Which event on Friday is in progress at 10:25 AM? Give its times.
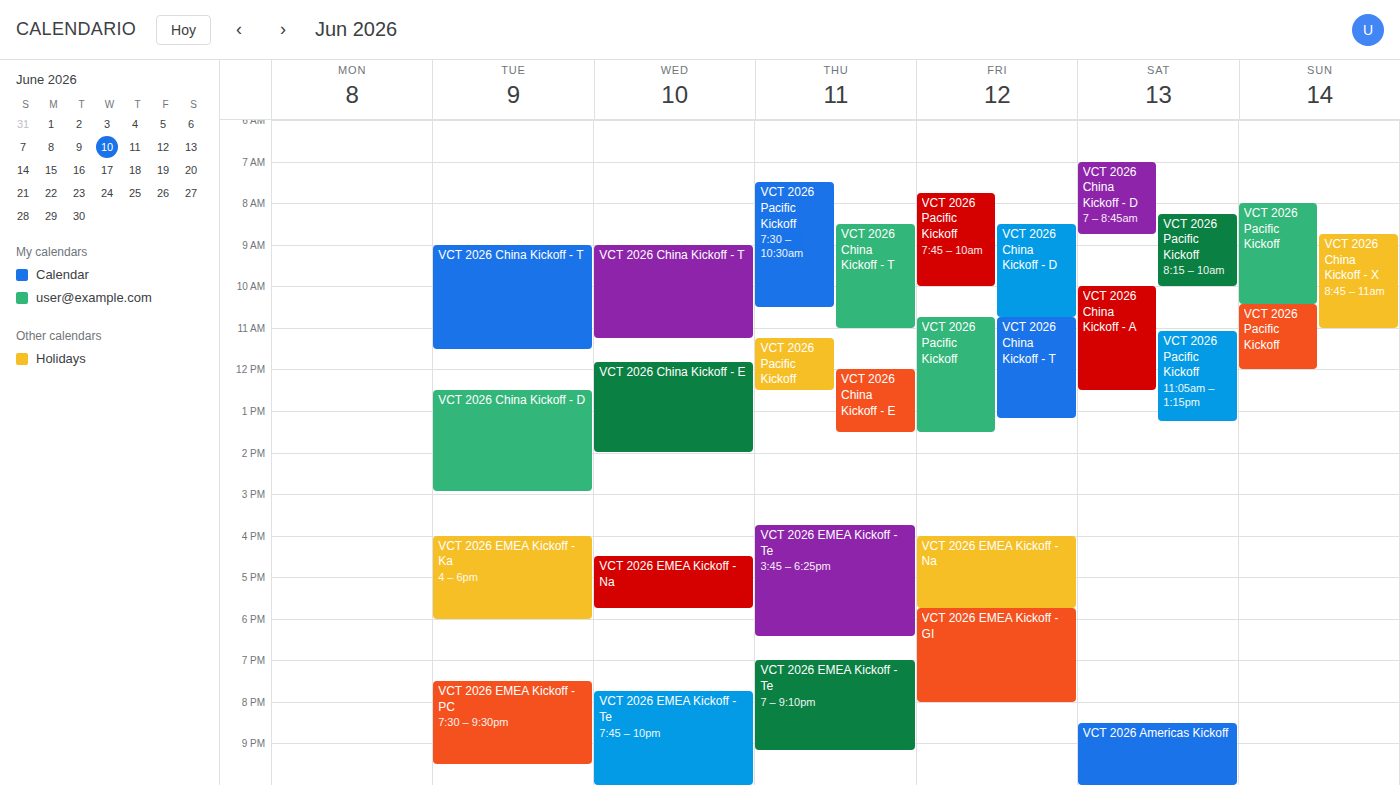
"VCT 2026 China Kickoff - D", 8:30 AM to 10:45 AM